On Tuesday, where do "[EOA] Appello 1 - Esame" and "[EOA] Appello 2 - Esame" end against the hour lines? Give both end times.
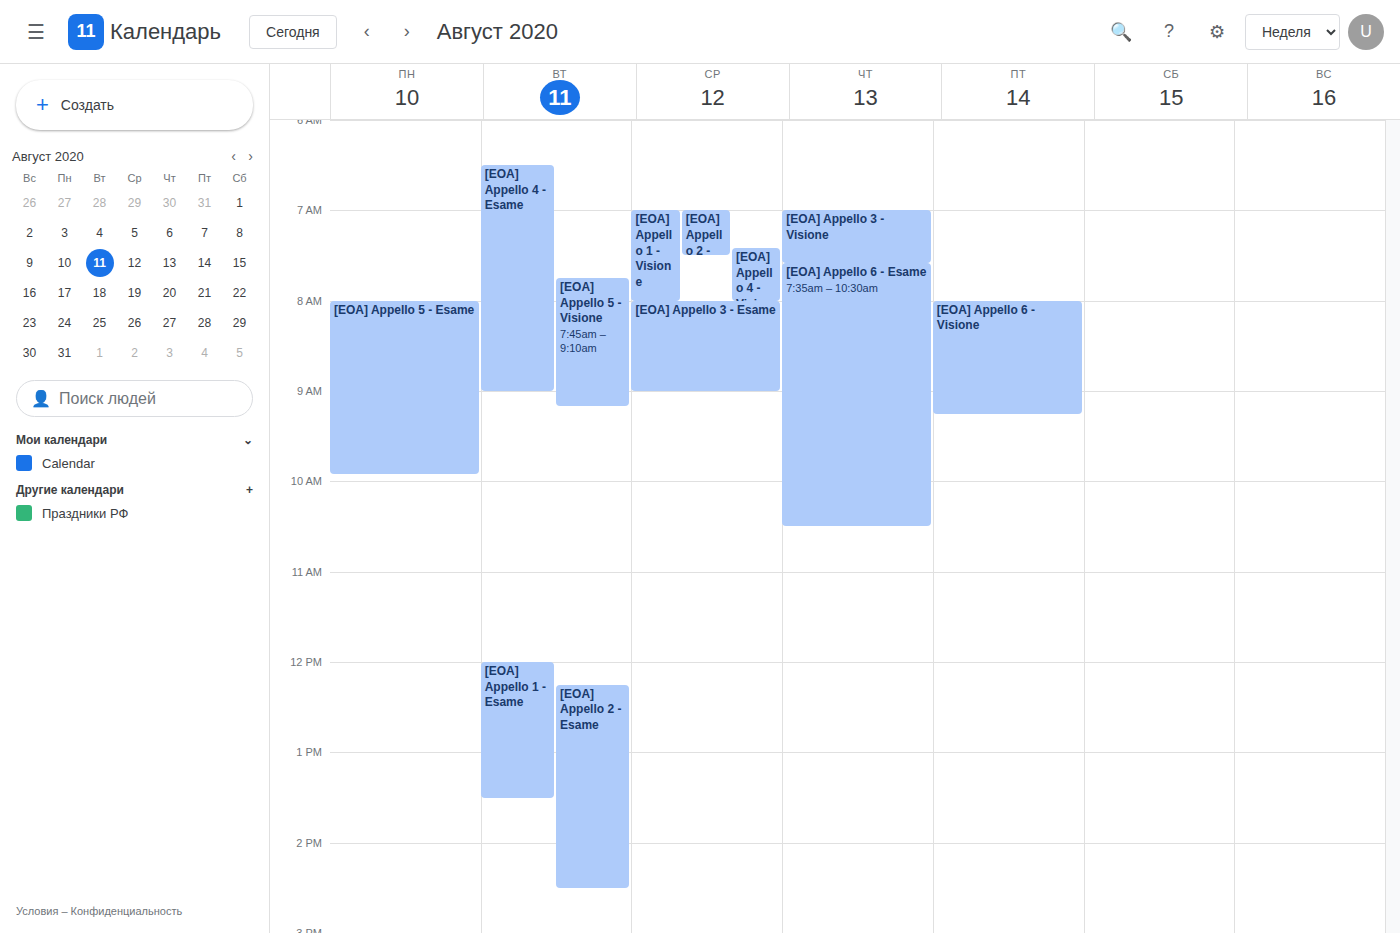
"[EOA] Appello 1 - Esame": 1:30 PM, halfway between the 1 PM and 2 PM lines. "[EOA] Appello 2 - Esame": 2:30 PM, halfway between the 2 PM and 3 PM lines.